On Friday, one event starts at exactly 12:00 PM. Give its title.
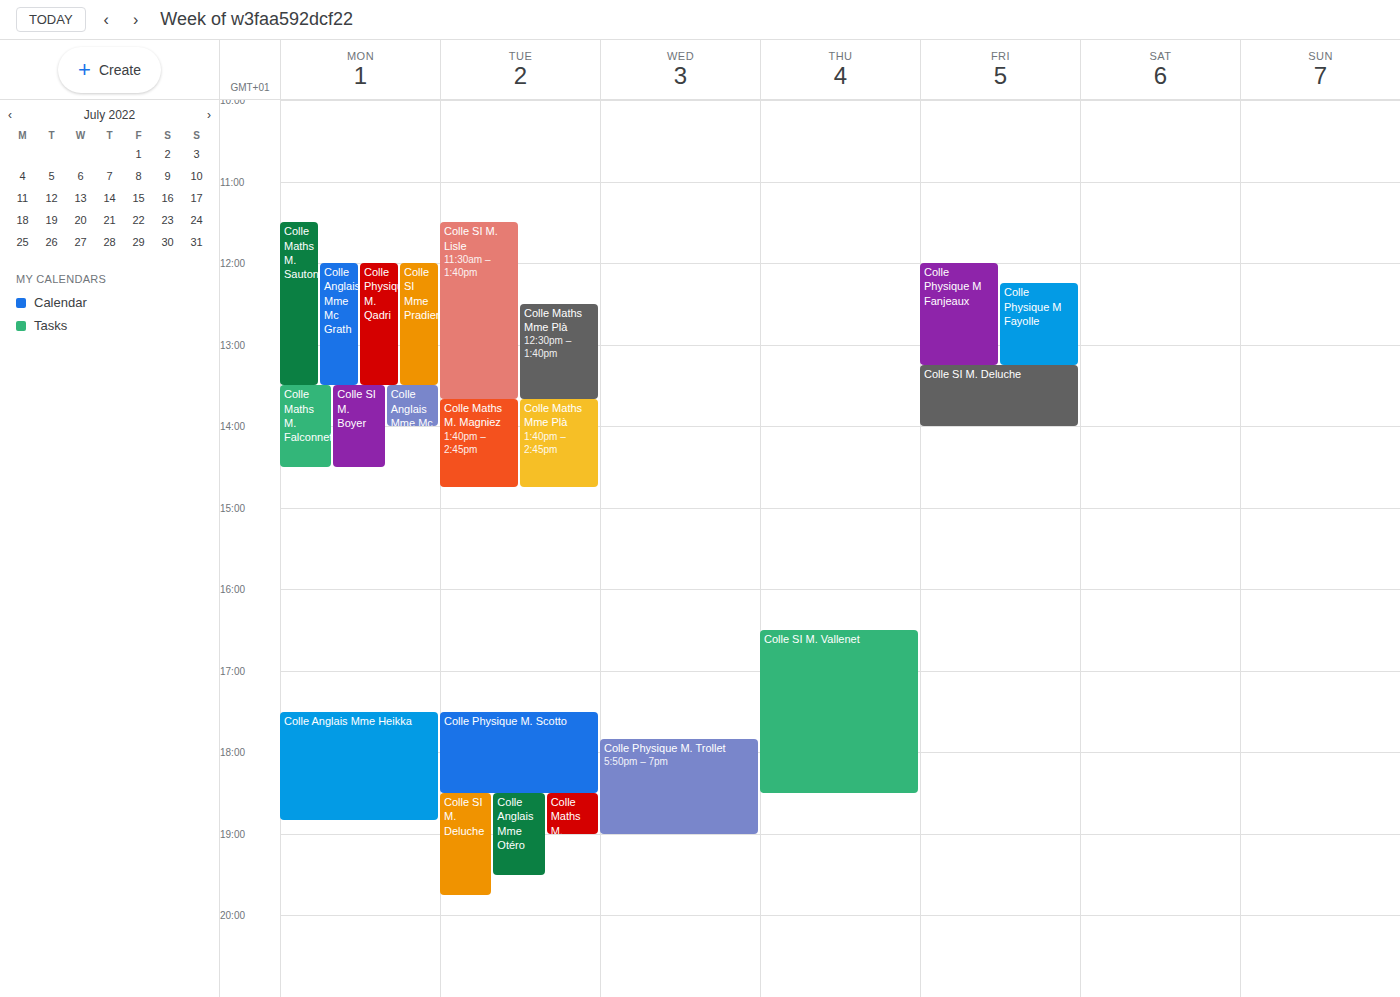
"Colle Physique M Fanjeaux"